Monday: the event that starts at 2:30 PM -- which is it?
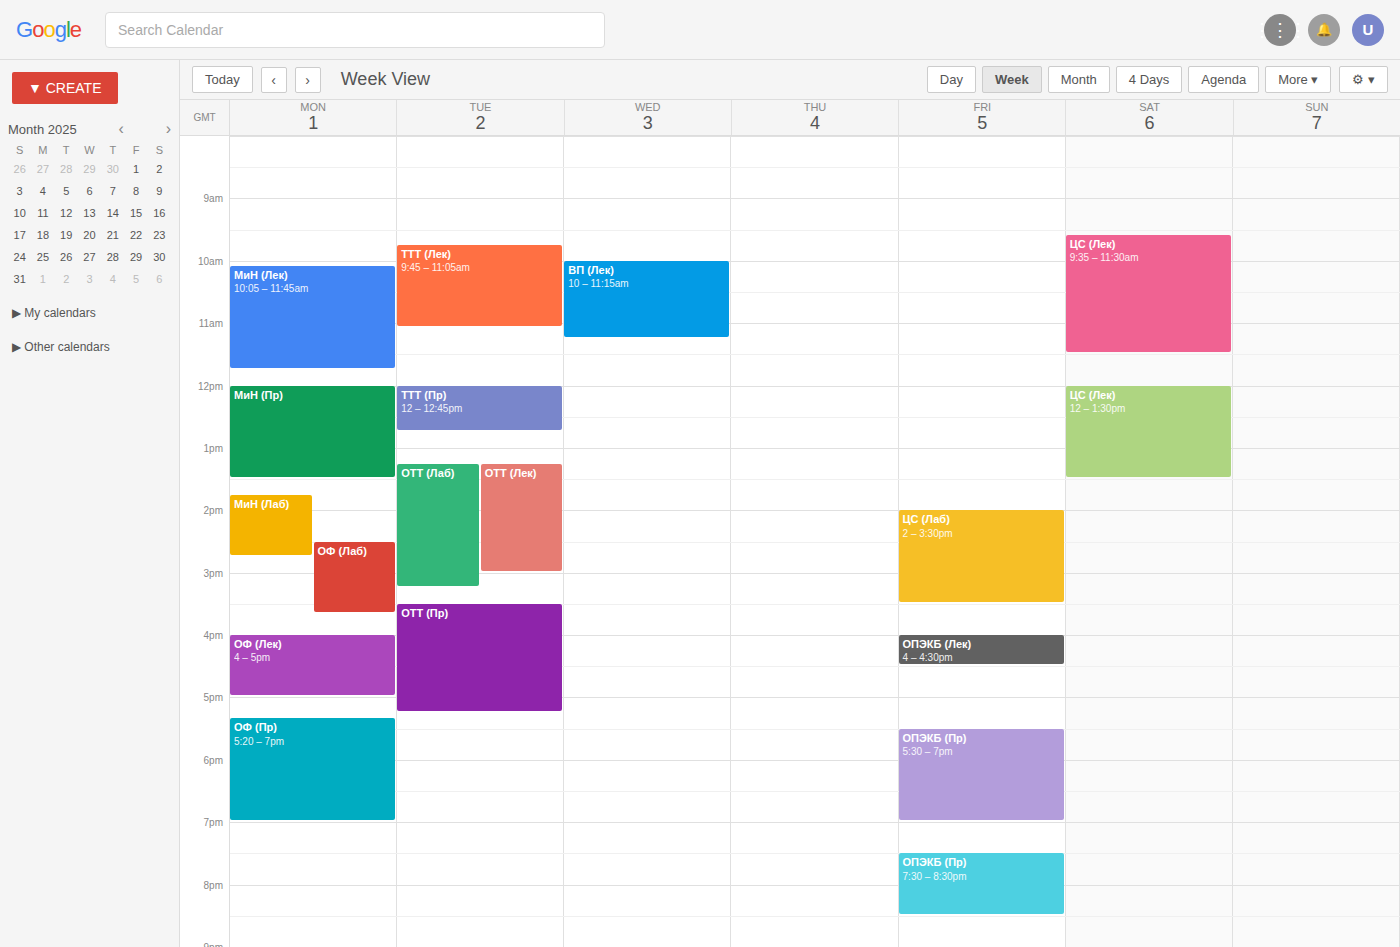
"ОФ (Лаб)"